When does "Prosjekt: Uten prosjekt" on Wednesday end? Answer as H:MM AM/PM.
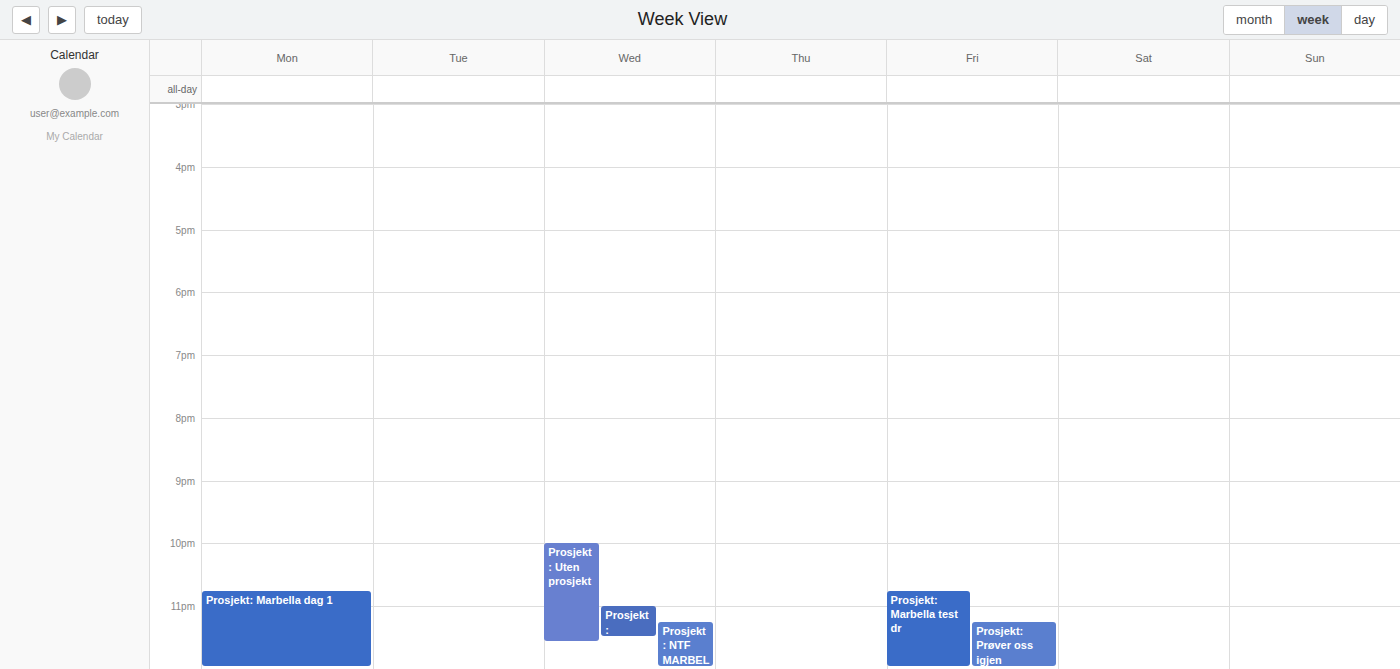
11:35 PM